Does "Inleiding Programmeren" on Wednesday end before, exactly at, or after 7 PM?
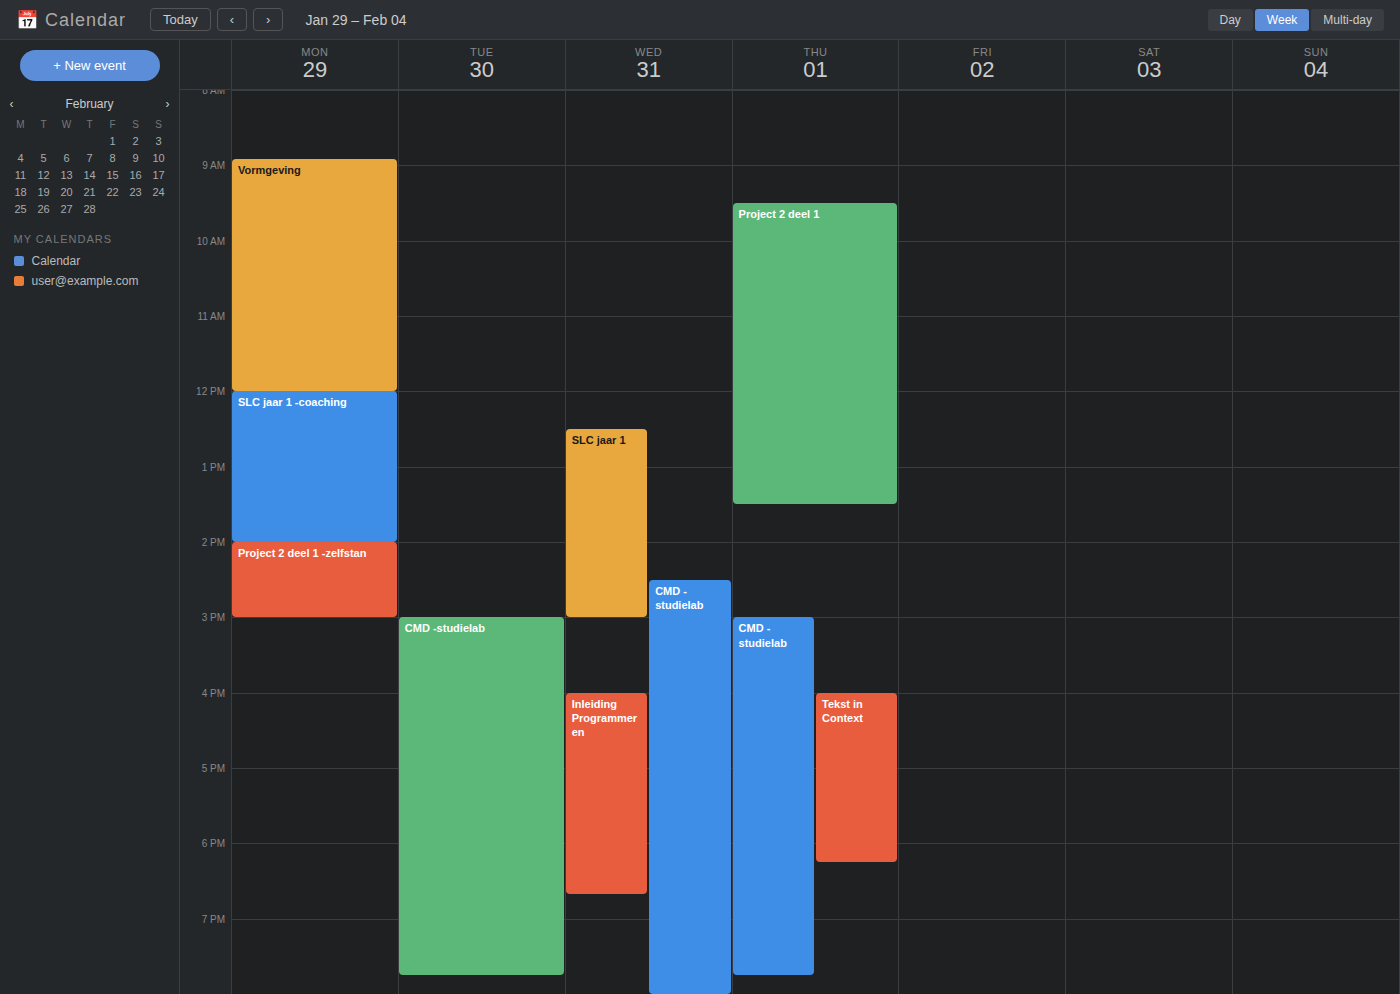
6:40 PM -- before 7 PM, 20 minutes above the 7 PM line.